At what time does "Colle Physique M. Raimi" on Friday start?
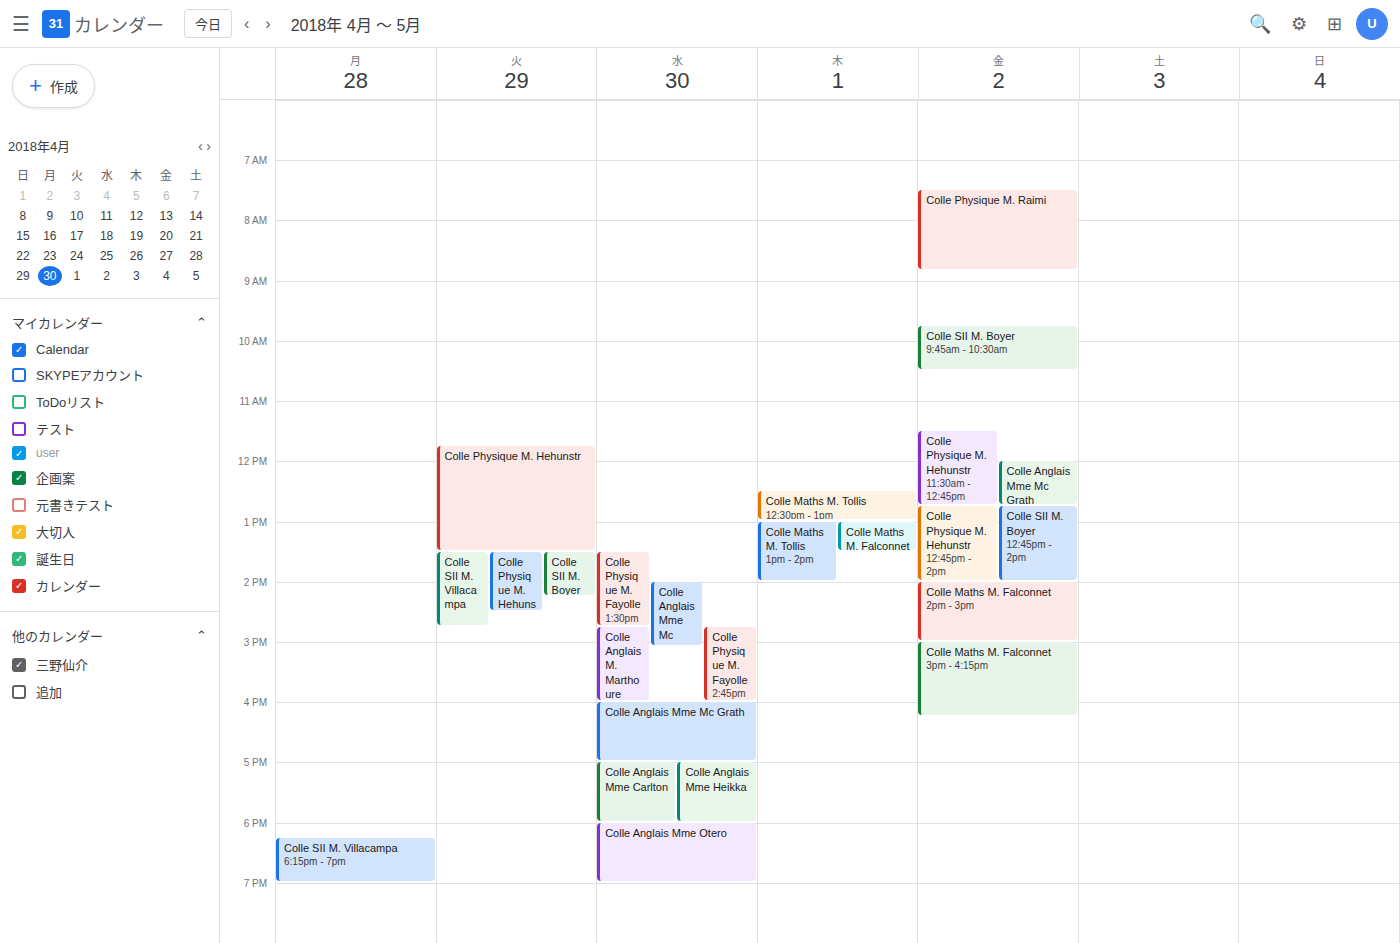
7:30 AM